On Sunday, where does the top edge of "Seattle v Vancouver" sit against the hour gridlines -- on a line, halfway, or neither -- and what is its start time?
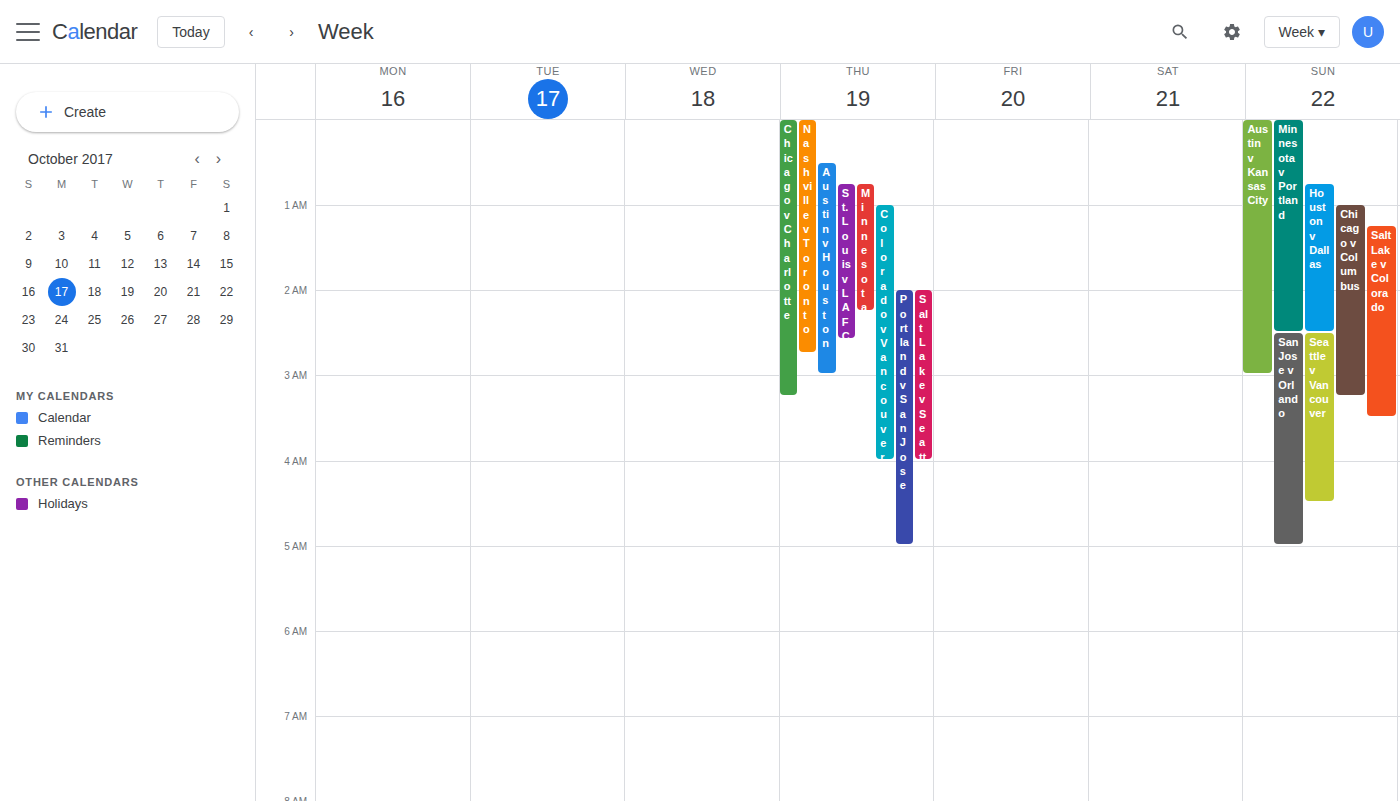
2:30 AM -- halfway between the 2 AM and 3 AM lines.